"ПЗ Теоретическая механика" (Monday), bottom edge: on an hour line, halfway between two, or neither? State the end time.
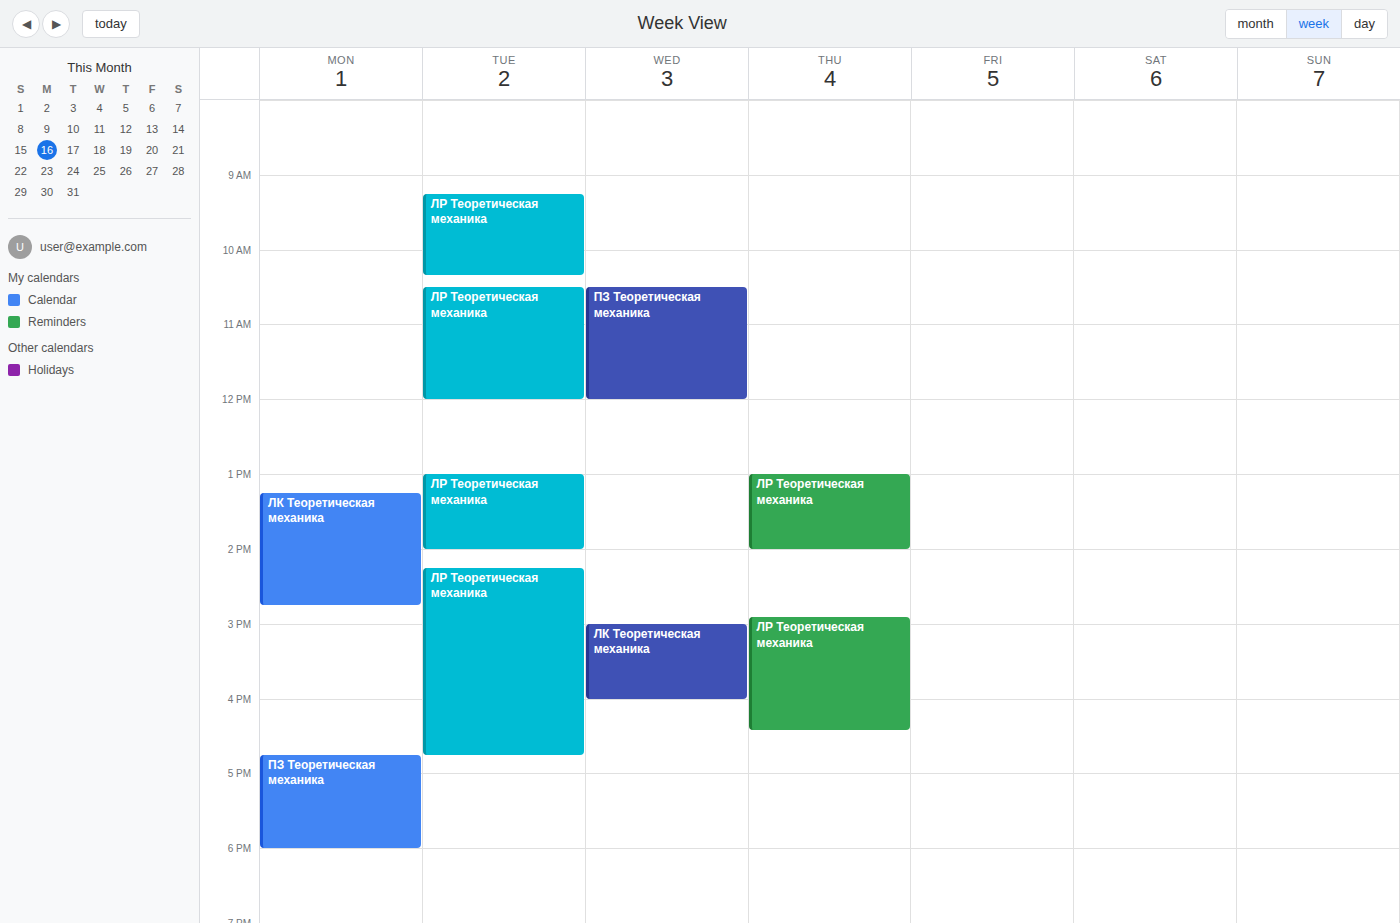
6:00 PM -- exactly on the 6 PM line.